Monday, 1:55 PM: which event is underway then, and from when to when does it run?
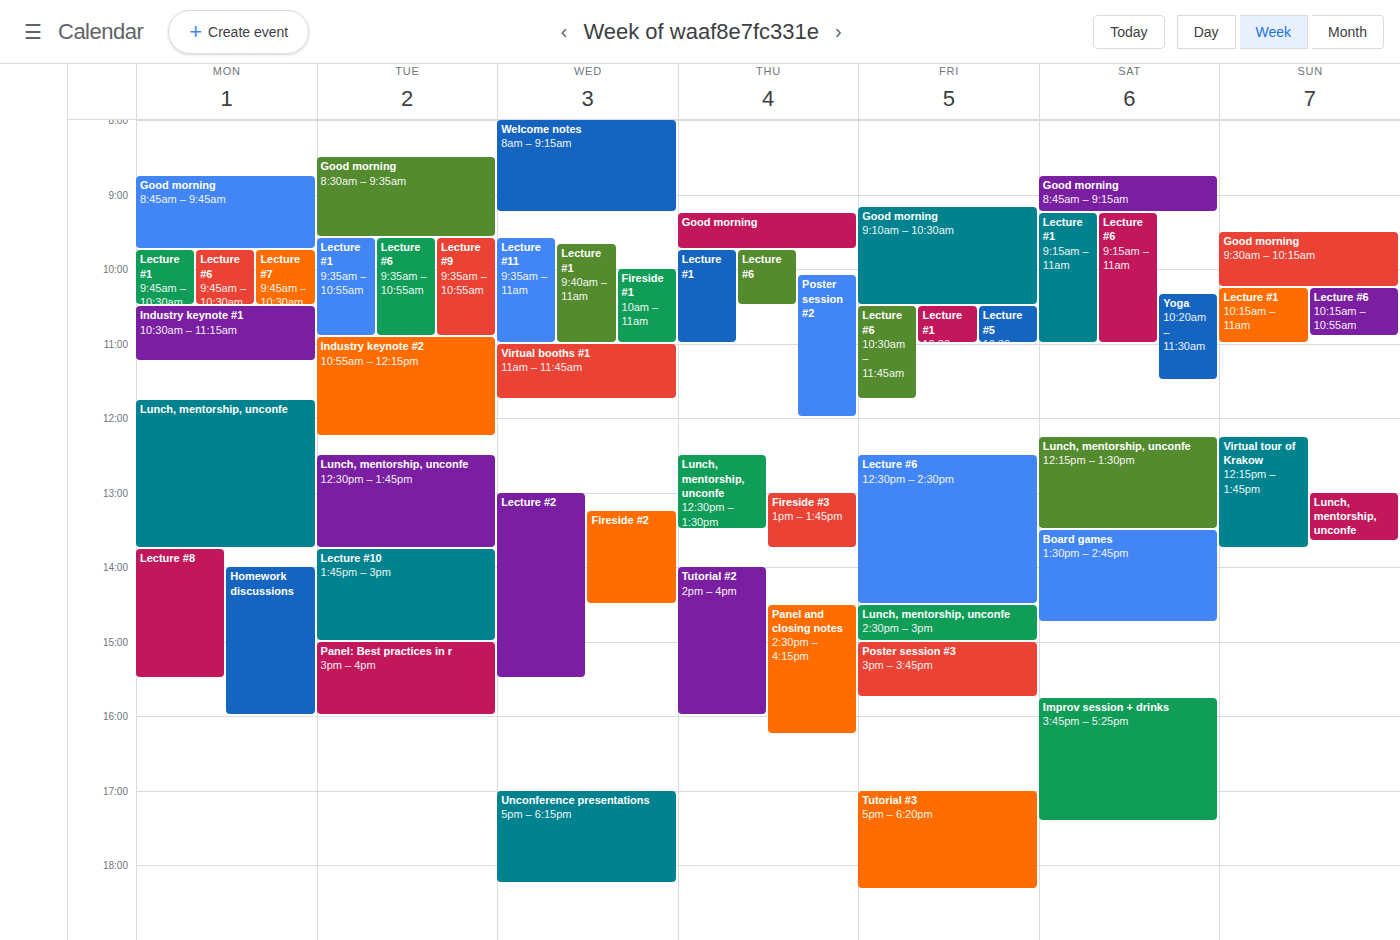
"Lecture #8", 1:45 PM to 3:30 PM